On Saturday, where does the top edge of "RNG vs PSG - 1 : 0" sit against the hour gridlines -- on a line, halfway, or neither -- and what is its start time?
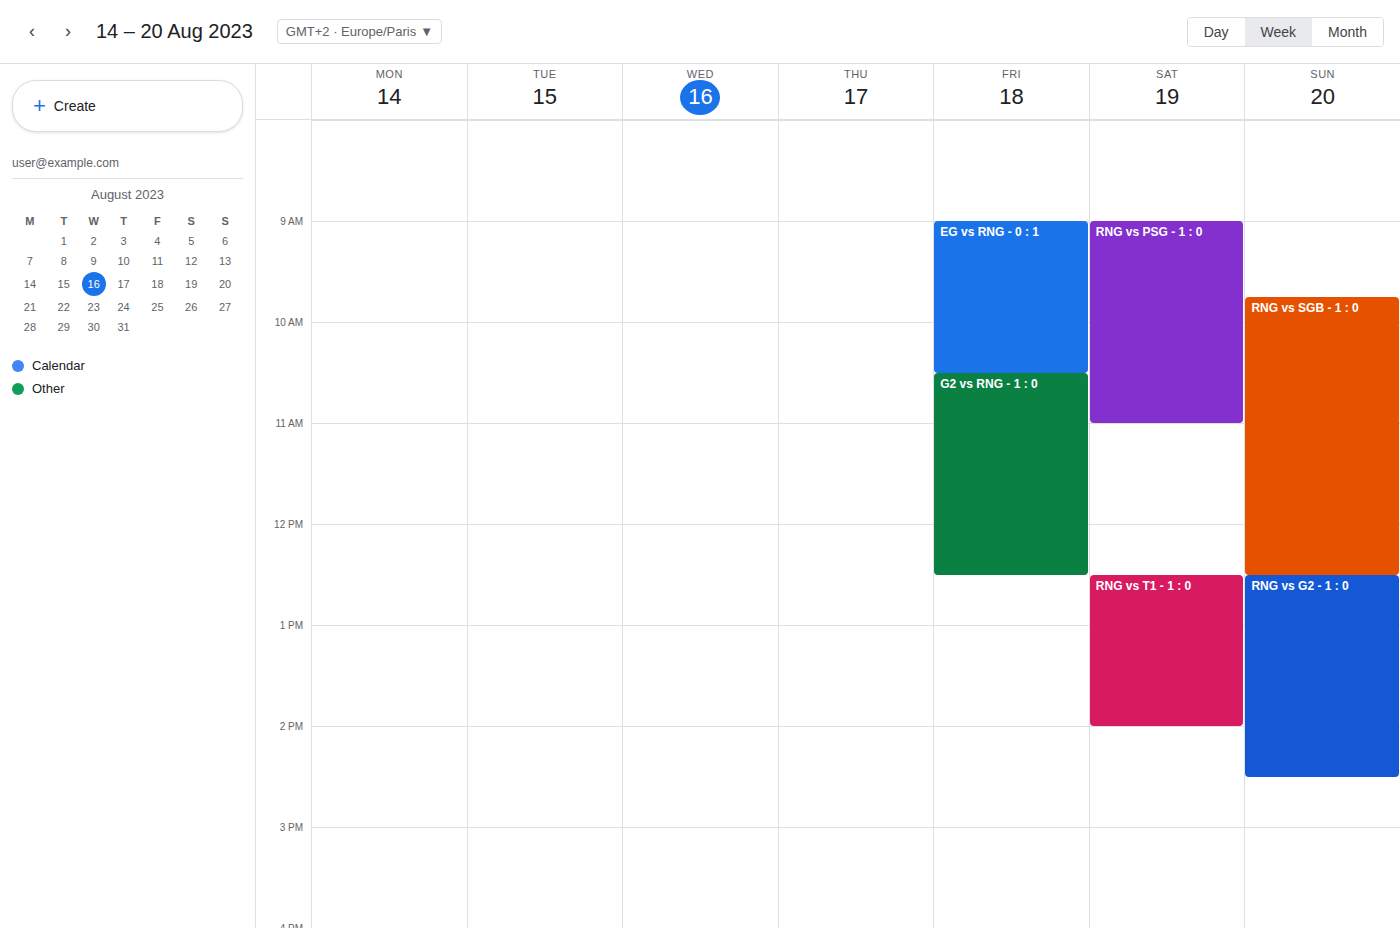
9:00 AM -- exactly on the 9 AM line.